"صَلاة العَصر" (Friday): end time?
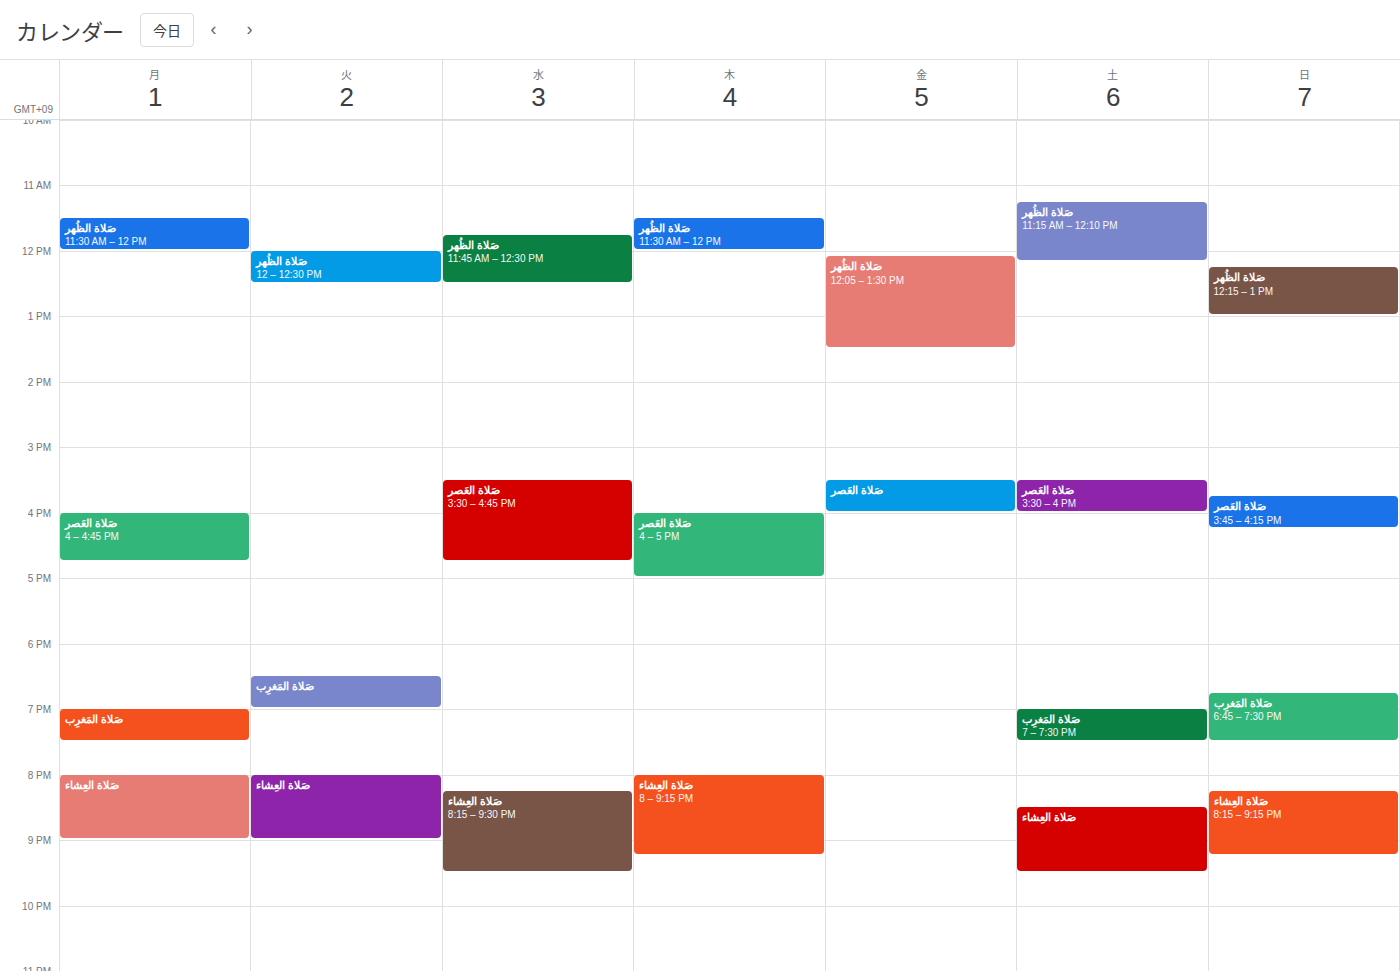
4:00 PM